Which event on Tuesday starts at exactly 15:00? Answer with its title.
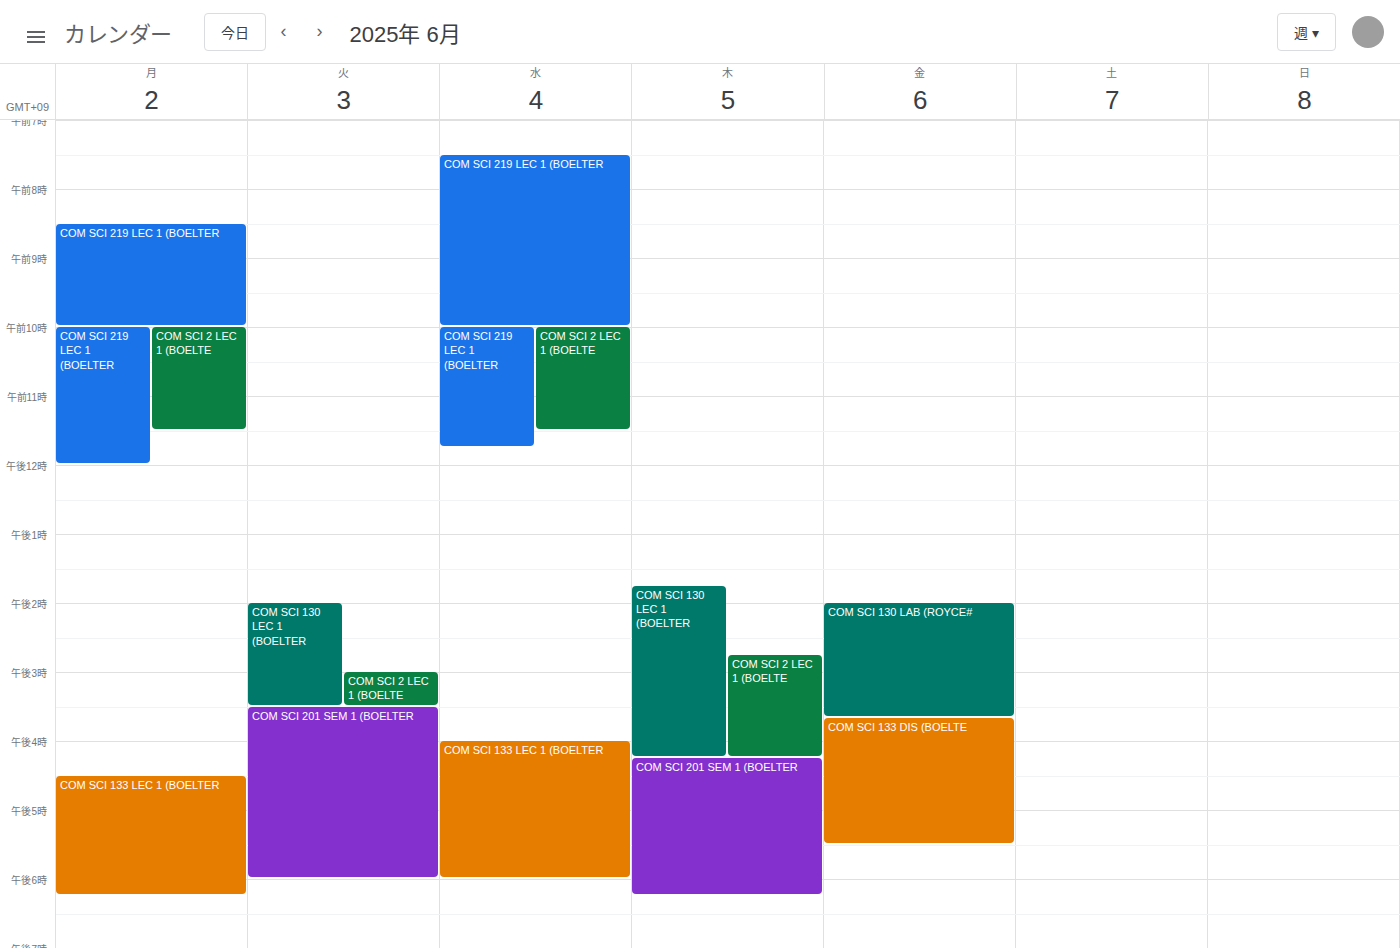
"COM SCI 2 LEC 1 (BOELTE"